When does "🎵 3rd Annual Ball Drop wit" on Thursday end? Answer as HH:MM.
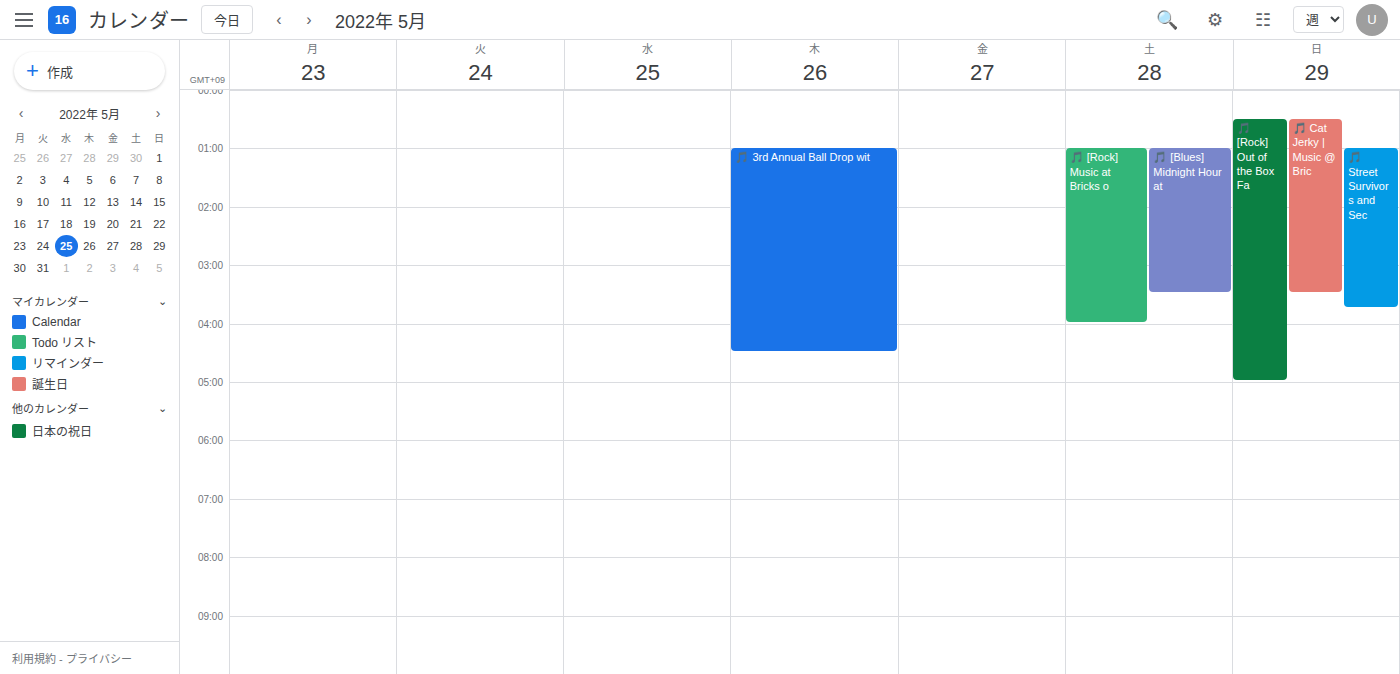
04:30